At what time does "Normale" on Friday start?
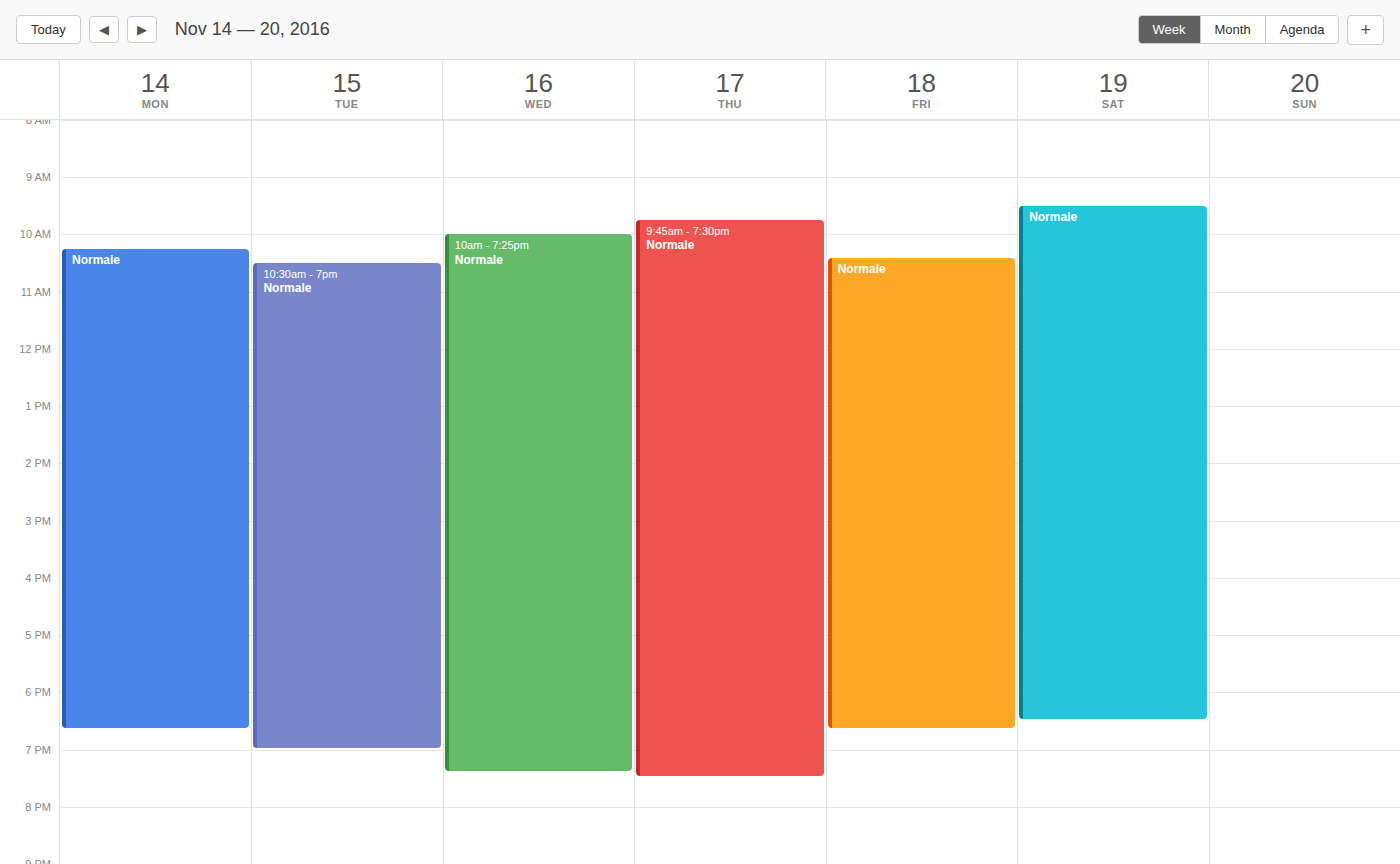
10:25 AM